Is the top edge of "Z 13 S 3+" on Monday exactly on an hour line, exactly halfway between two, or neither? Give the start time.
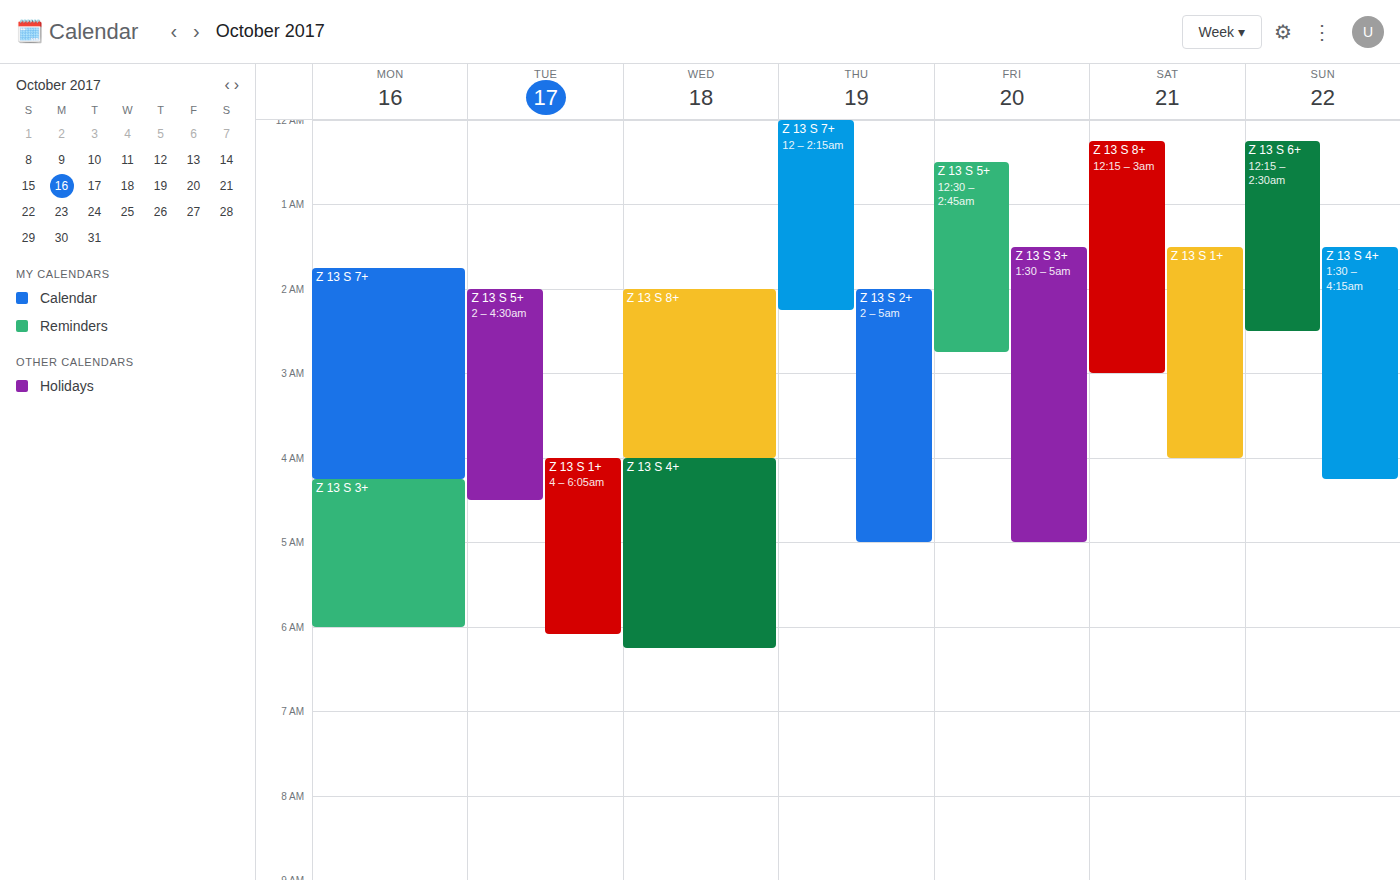
04:15 -- neither: a quarter of the way from the 04:00 line to the 05:00 line.